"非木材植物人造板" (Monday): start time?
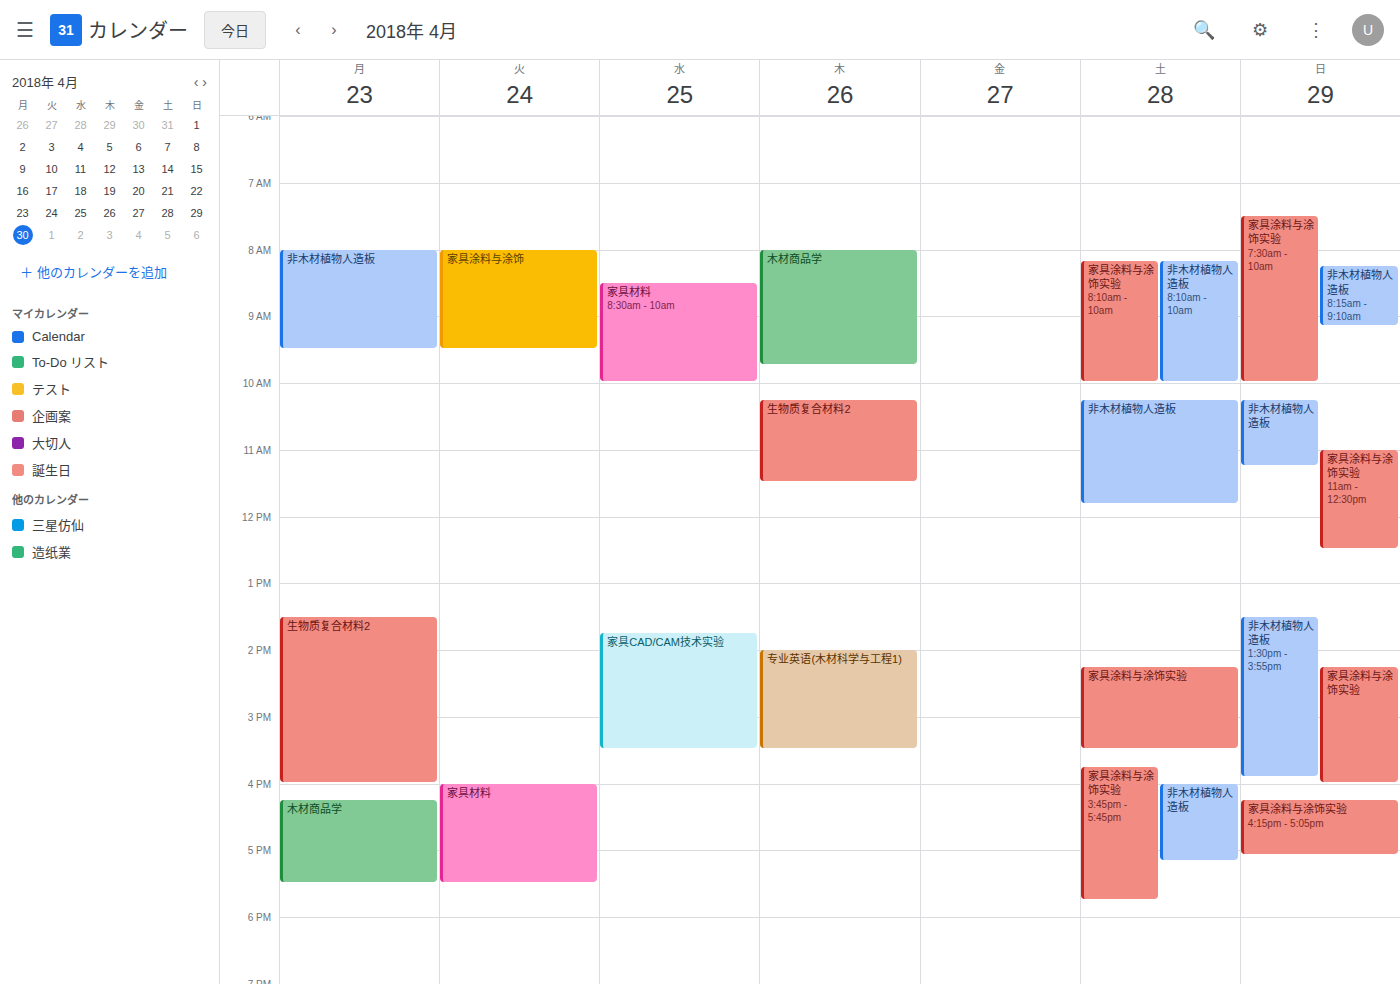
08:00